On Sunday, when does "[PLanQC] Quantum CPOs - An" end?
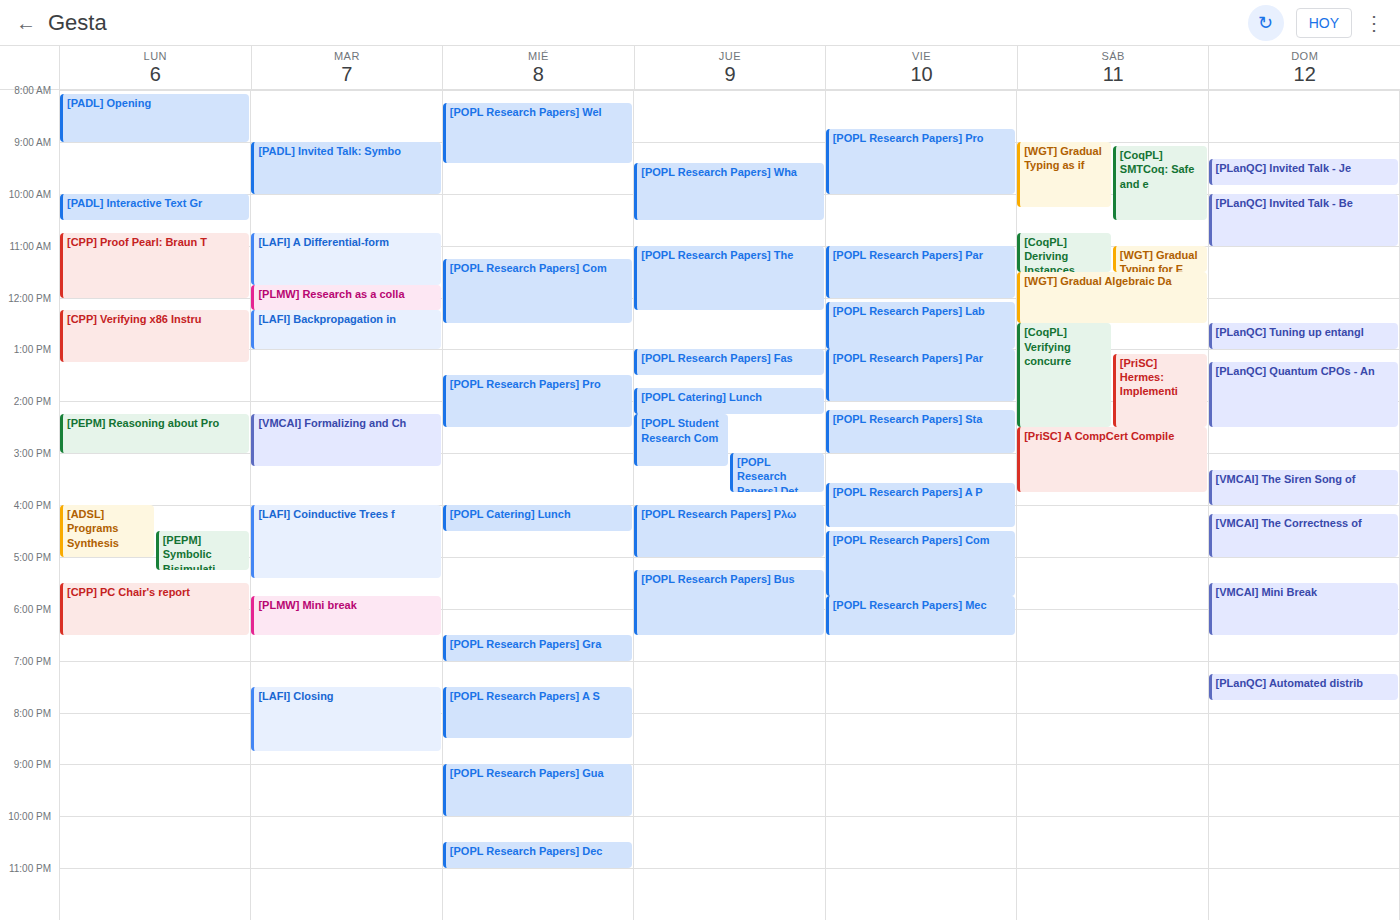
2:30 PM